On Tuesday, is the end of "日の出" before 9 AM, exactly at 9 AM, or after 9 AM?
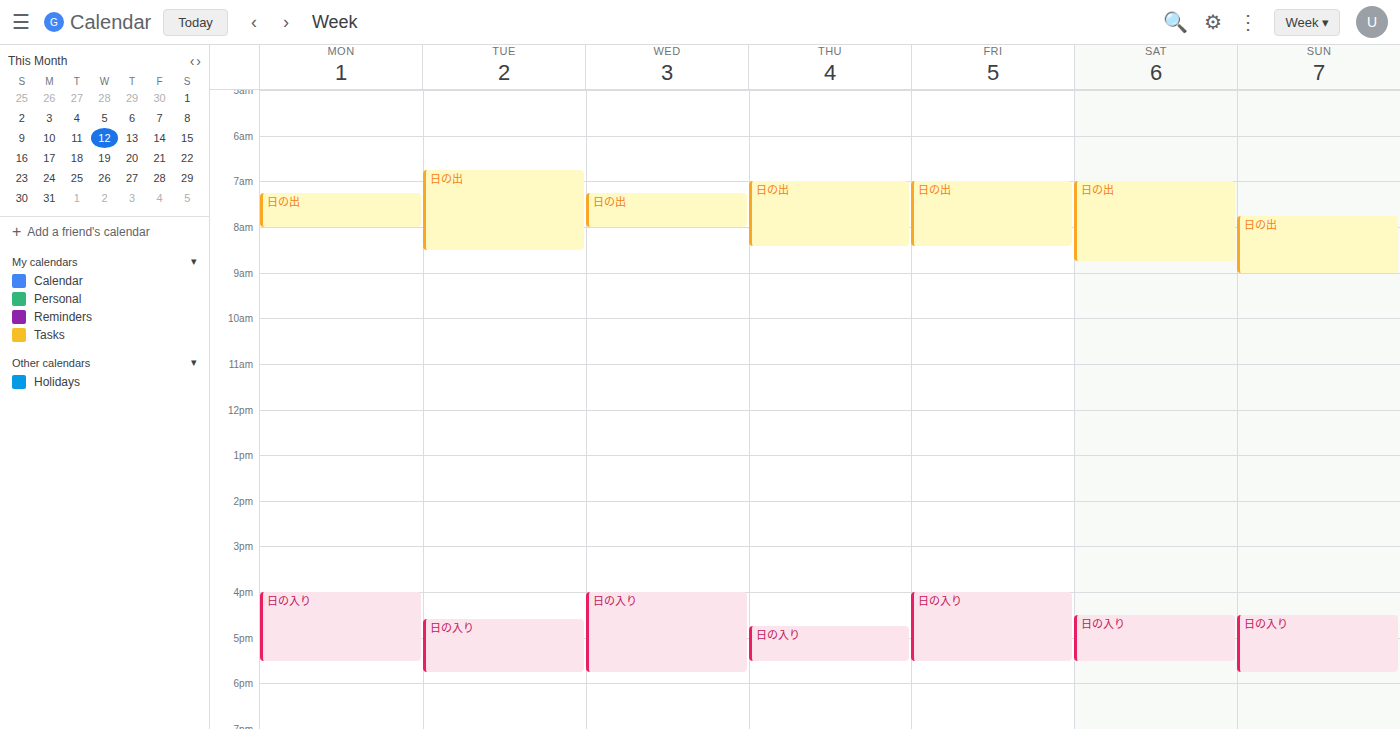
8:30 AM -- before 9 AM, 30 minutes above the 9 AM line.